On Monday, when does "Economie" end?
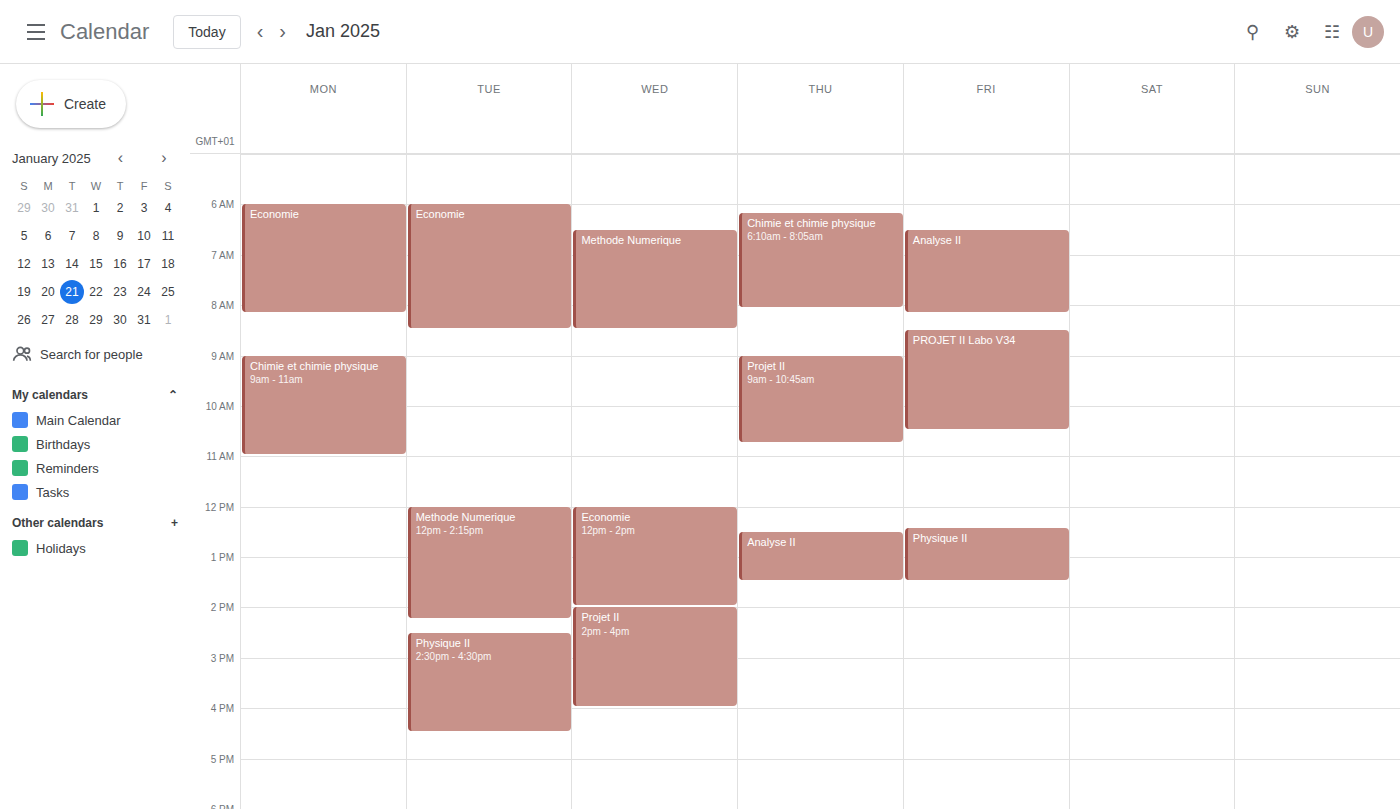
08:10